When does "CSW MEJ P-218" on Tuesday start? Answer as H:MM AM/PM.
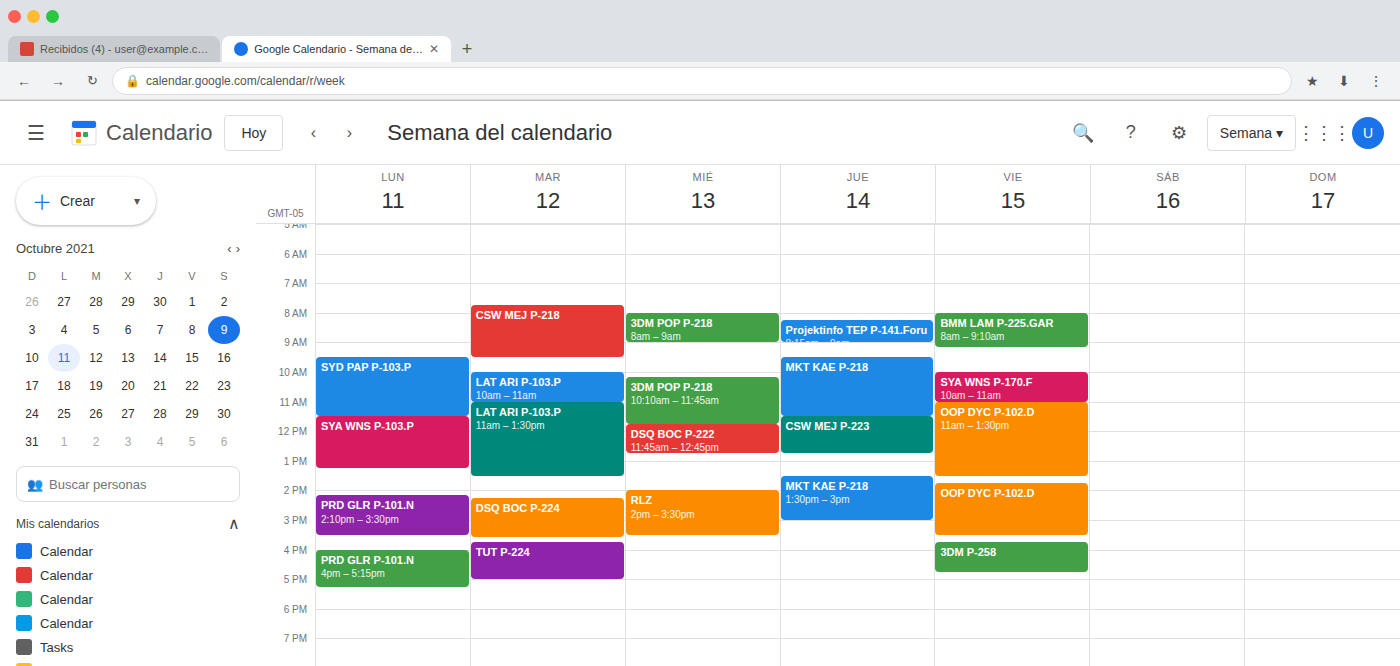
7:45 AM